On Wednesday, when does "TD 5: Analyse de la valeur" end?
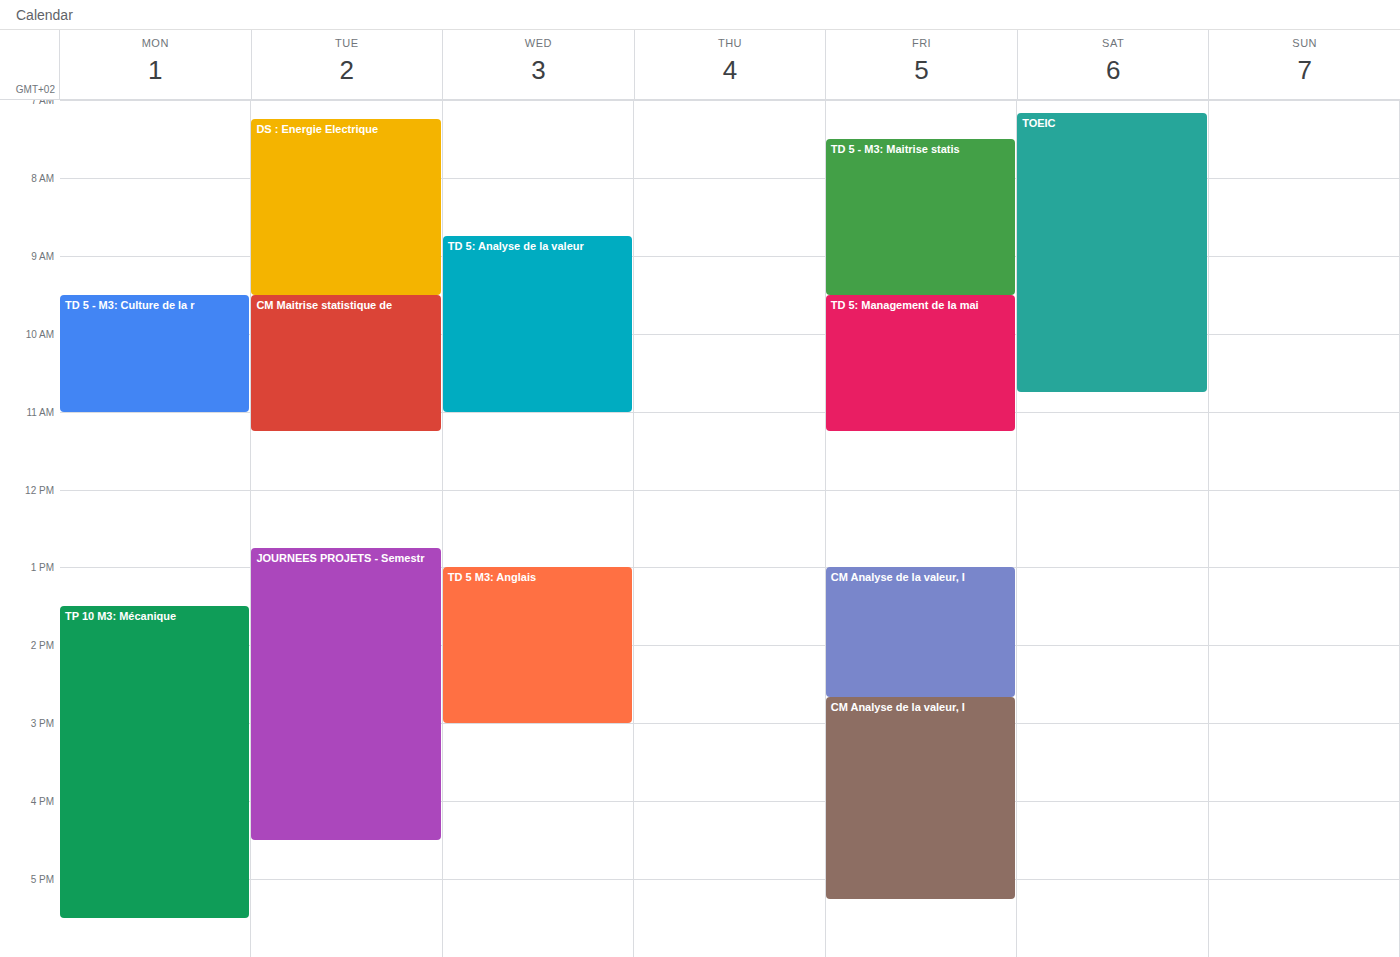
11:00 AM